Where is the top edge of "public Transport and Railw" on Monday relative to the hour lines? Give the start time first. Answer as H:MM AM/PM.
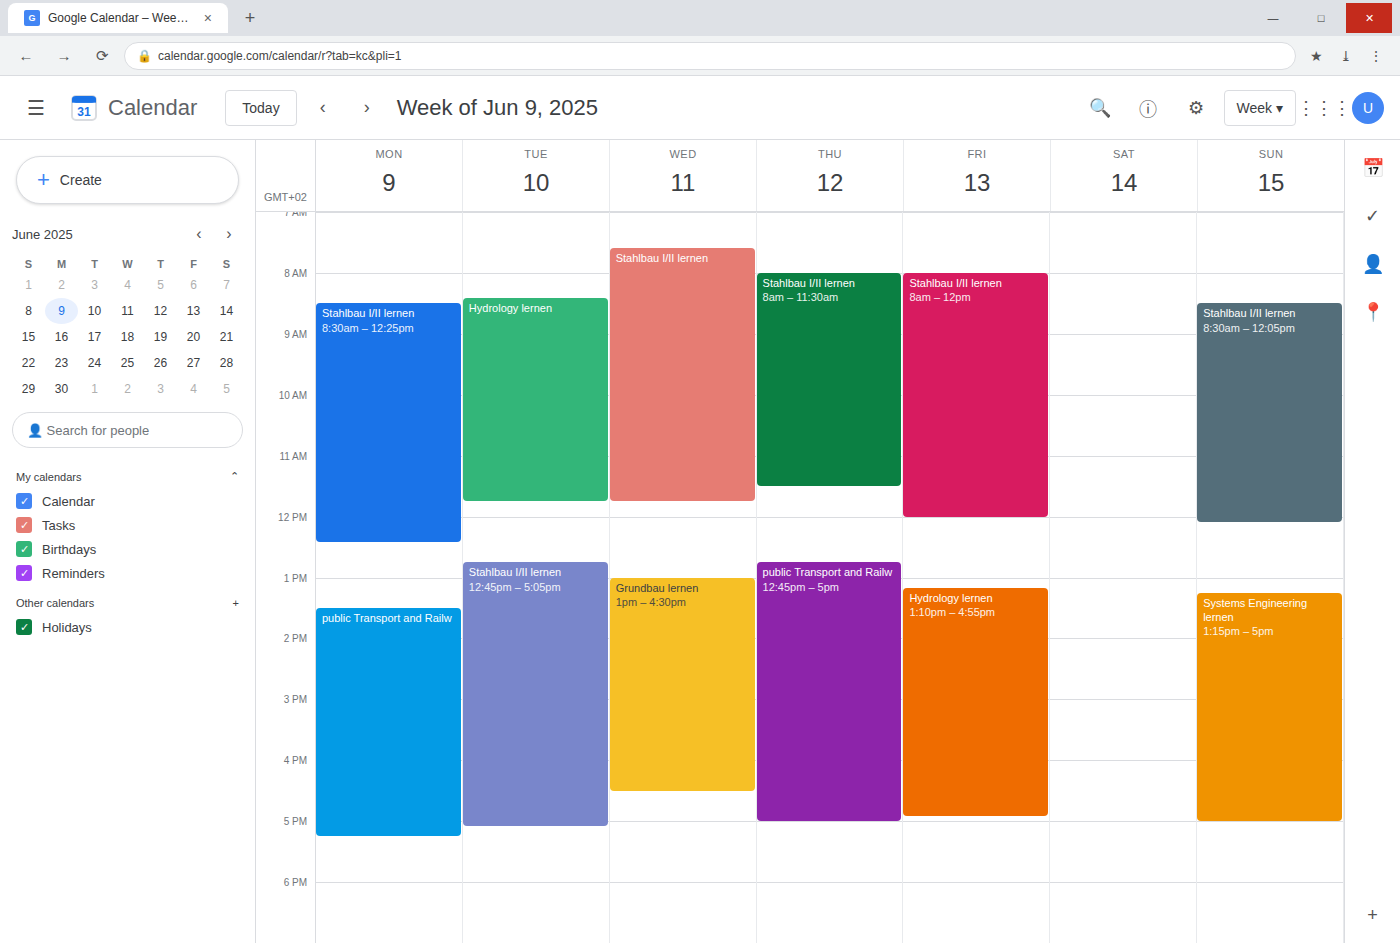
1:30 PM -- halfway between the 1 PM and 2 PM lines.